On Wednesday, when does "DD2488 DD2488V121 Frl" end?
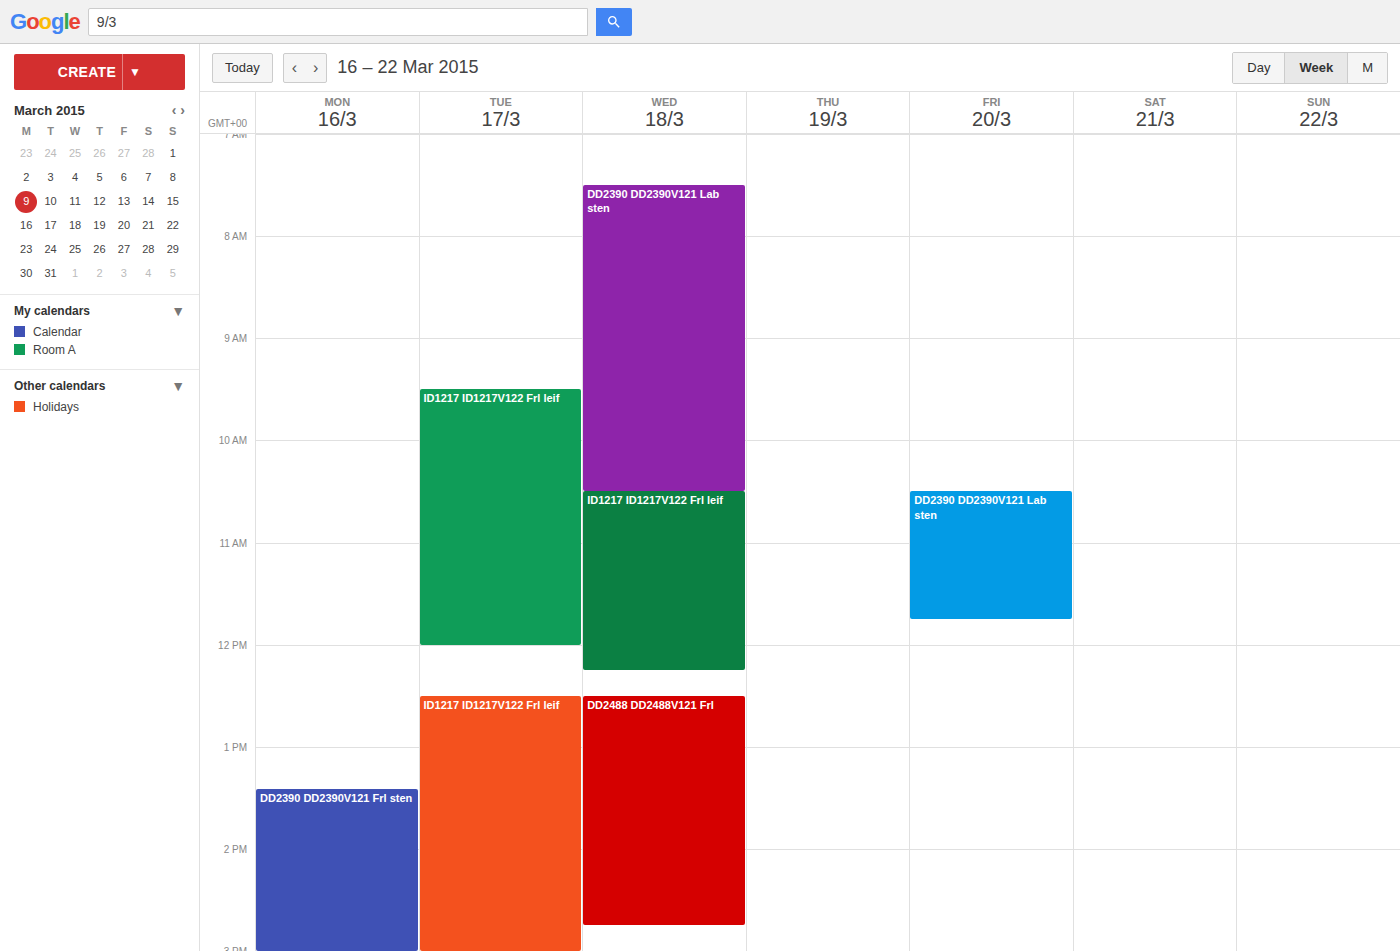
2:45 PM